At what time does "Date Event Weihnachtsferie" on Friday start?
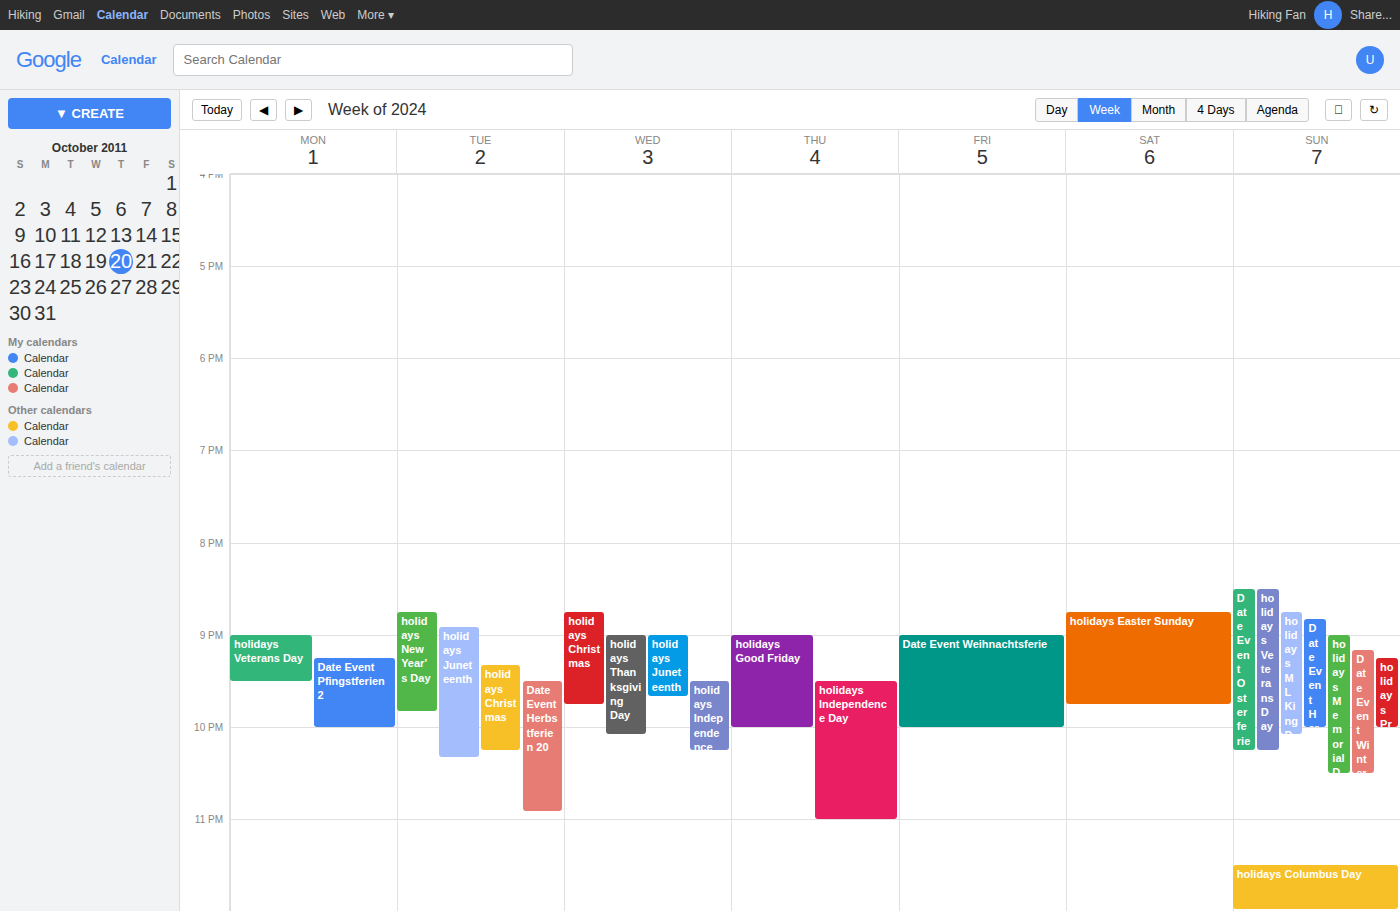
9:00 PM